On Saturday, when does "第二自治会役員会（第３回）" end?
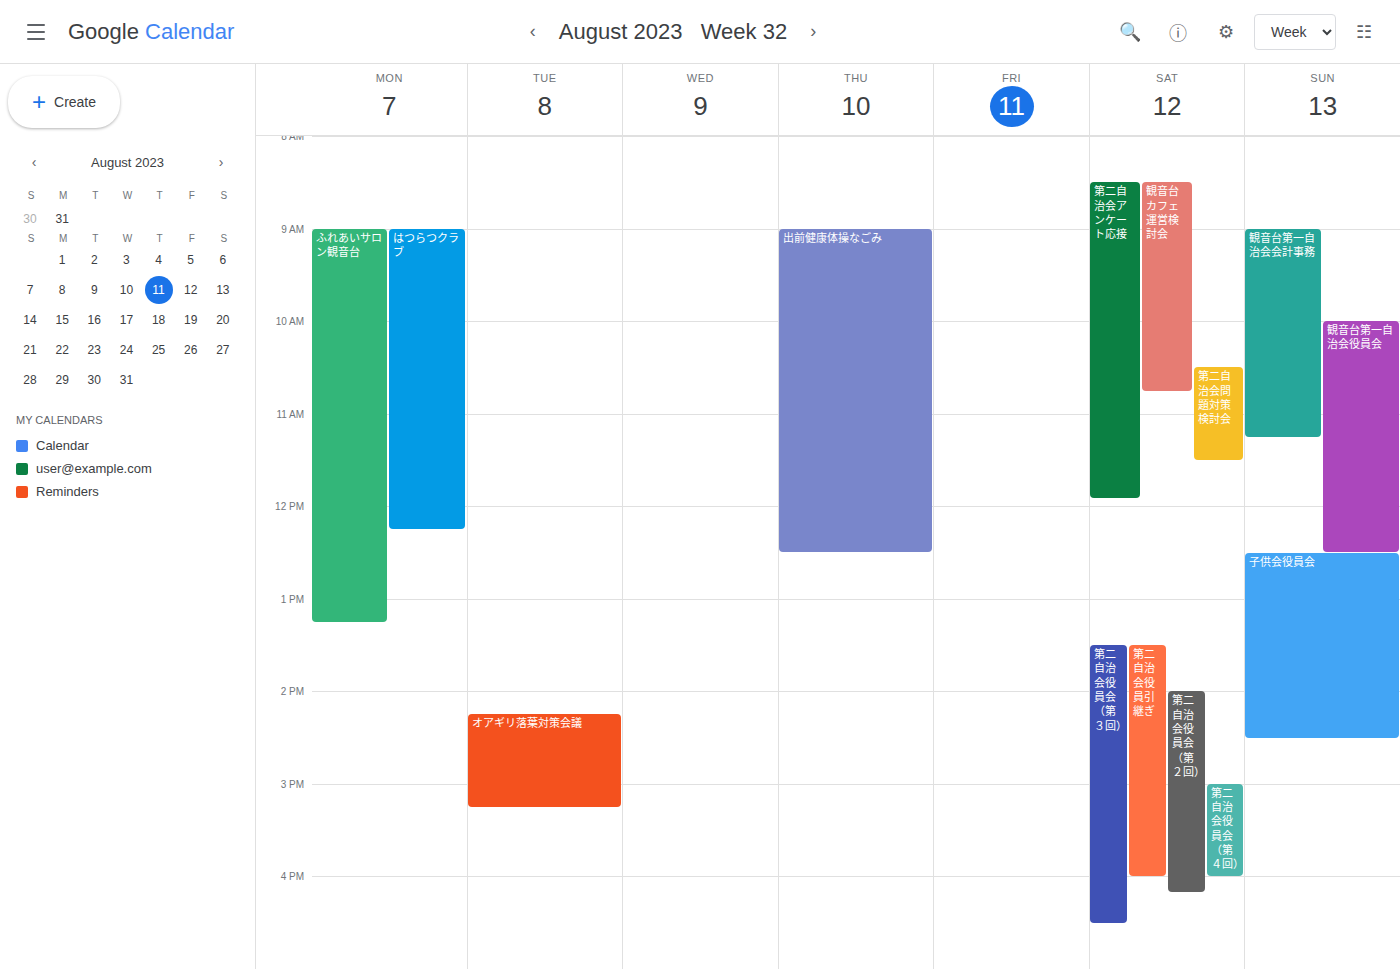
4:30 PM